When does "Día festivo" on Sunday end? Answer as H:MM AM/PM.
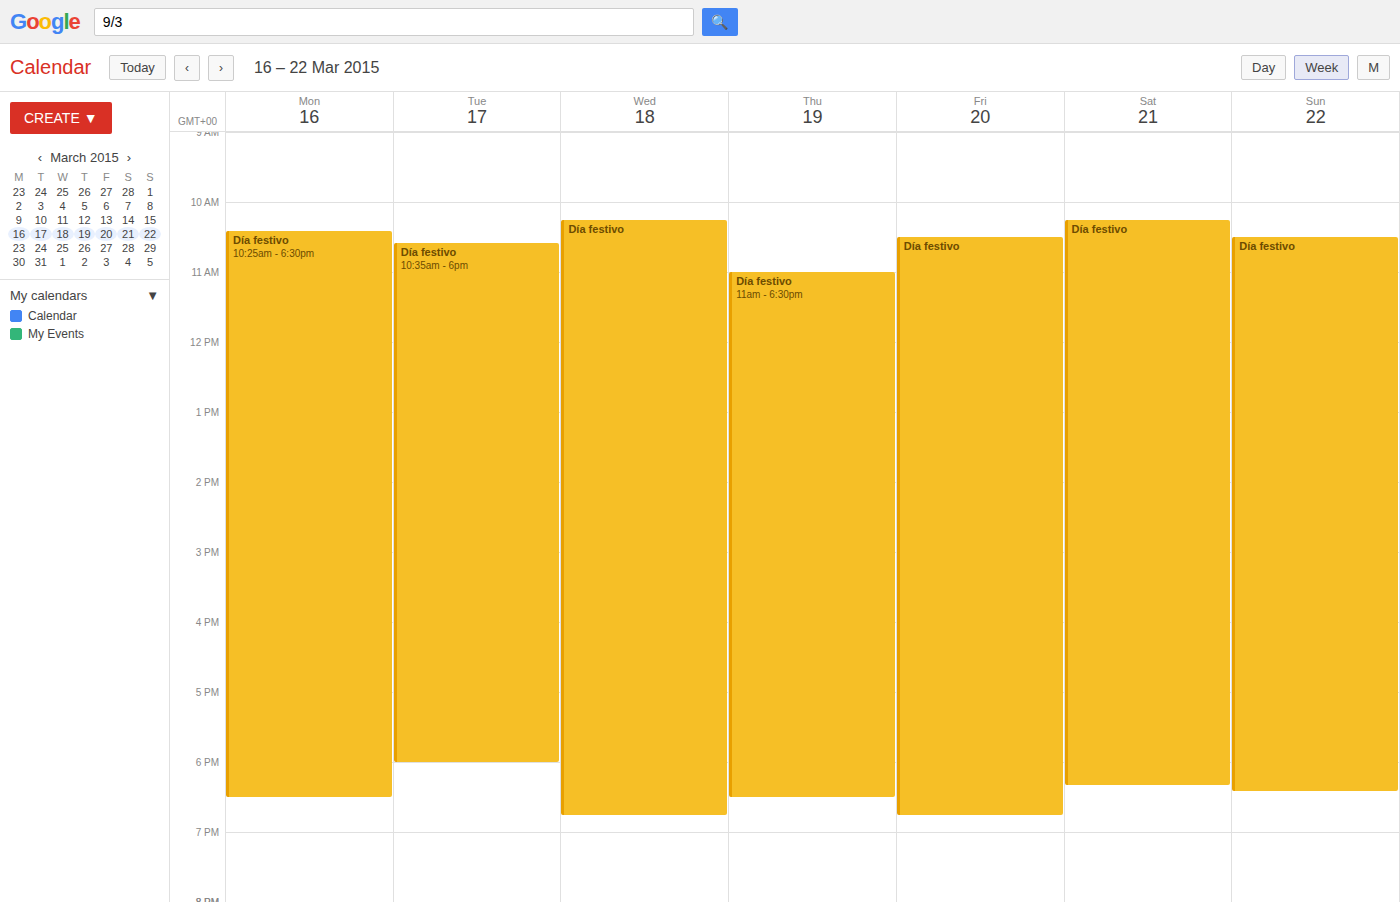
6:25 PM